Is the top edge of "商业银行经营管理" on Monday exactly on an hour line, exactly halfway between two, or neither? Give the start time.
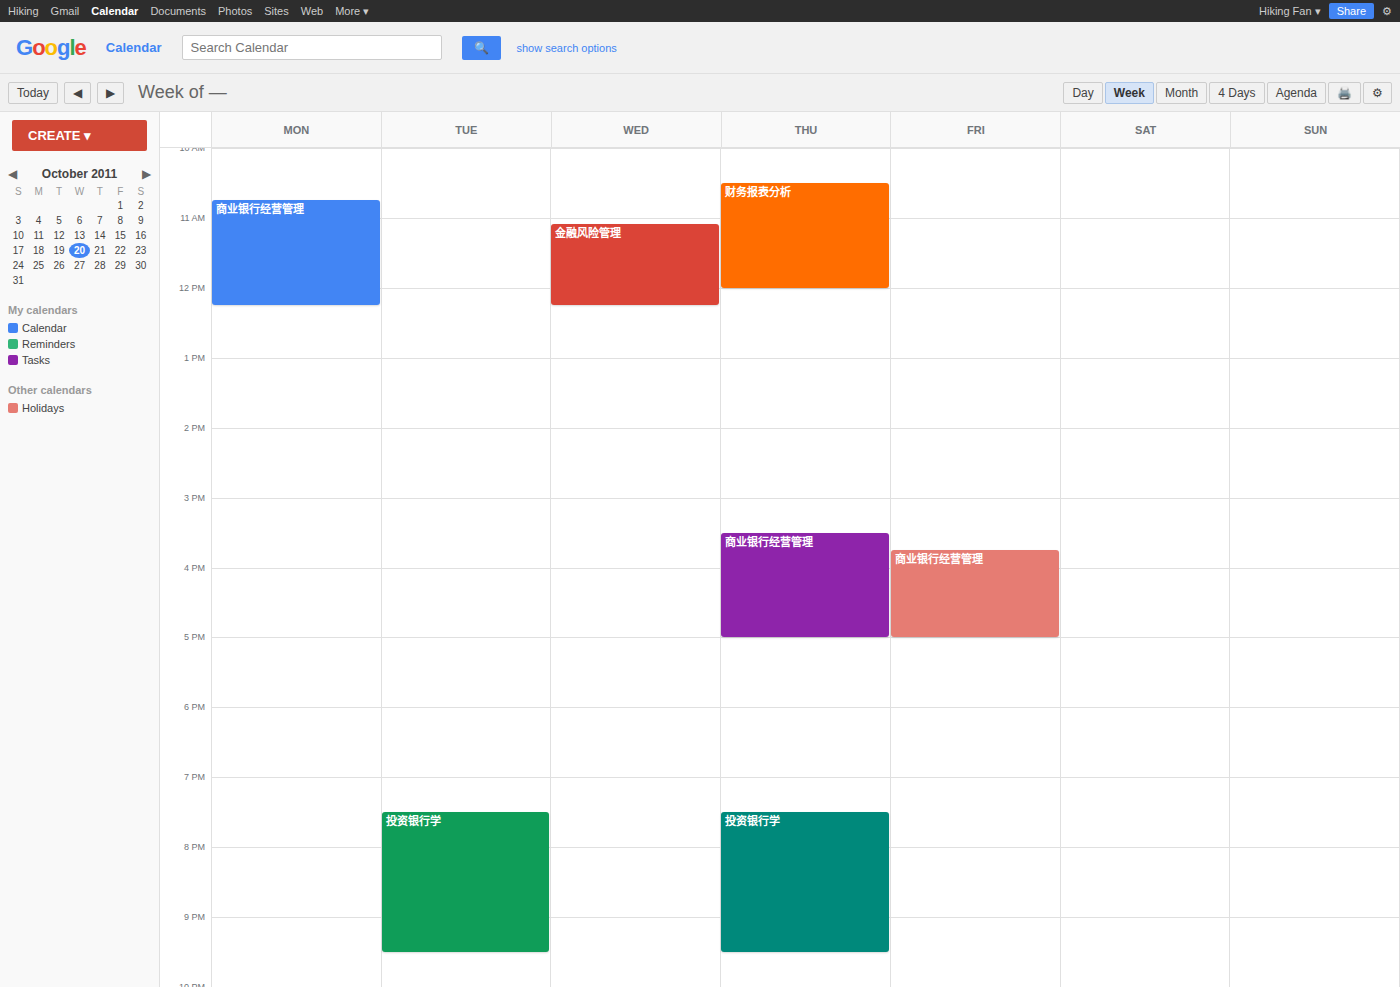
10:45 AM -- neither: three quarters of the way from the 10 AM line to the 11 AM line.